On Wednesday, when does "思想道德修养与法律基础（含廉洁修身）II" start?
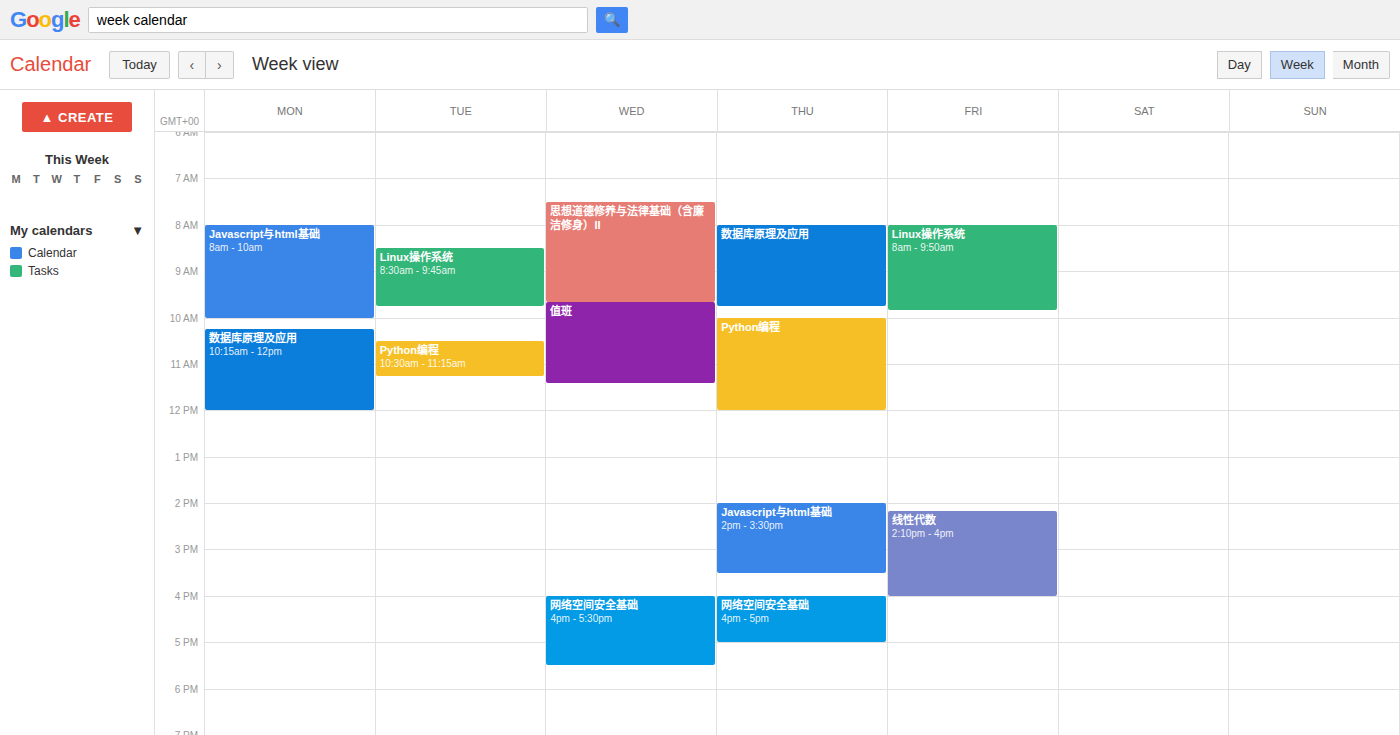
07:30